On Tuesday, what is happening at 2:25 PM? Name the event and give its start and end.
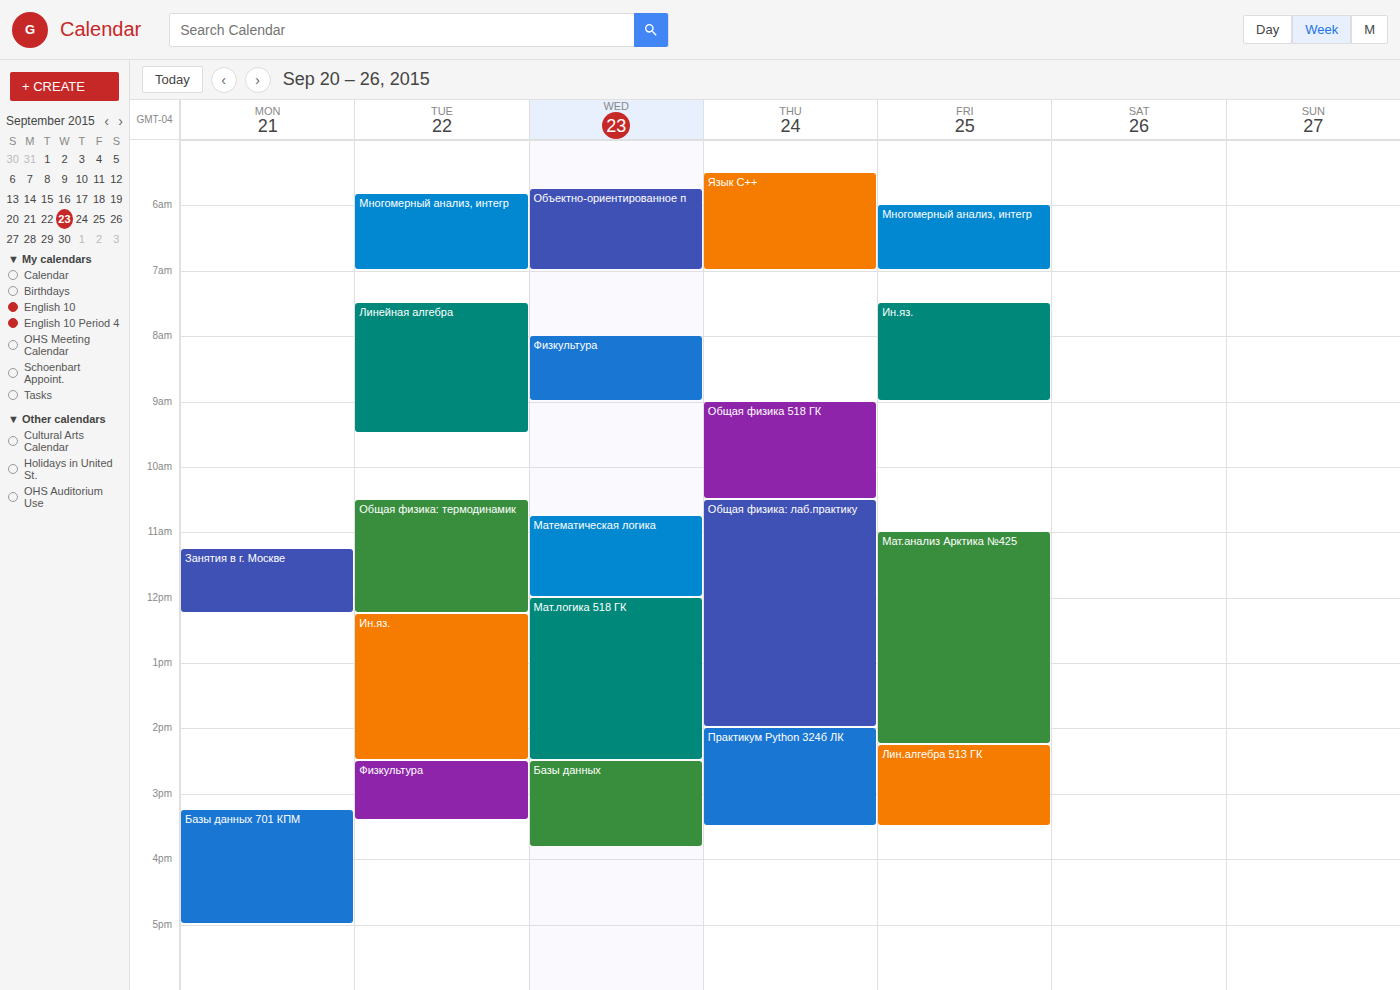
"Ин.яз.", 12:15 PM to 2:30 PM